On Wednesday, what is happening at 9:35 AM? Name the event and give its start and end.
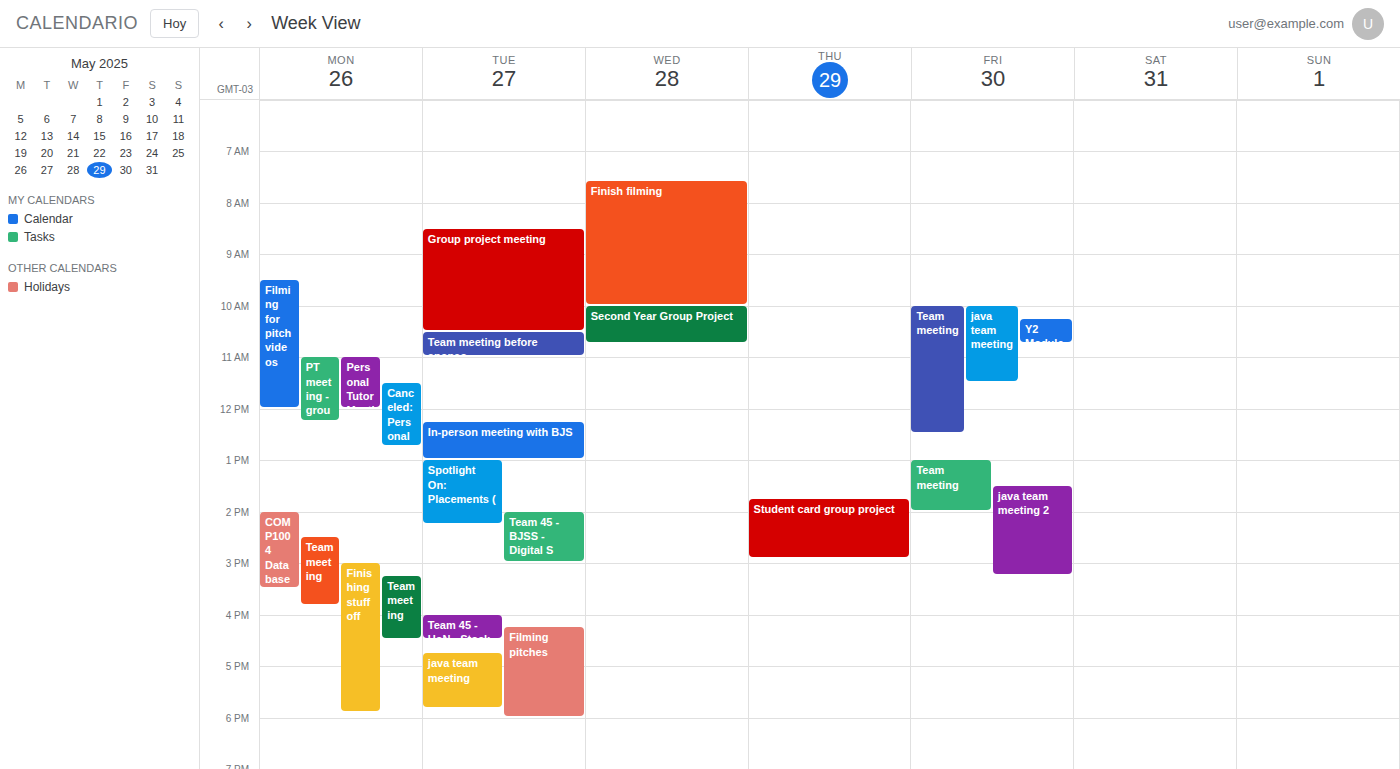
"Finish filming", 7:35 AM to 10:00 AM